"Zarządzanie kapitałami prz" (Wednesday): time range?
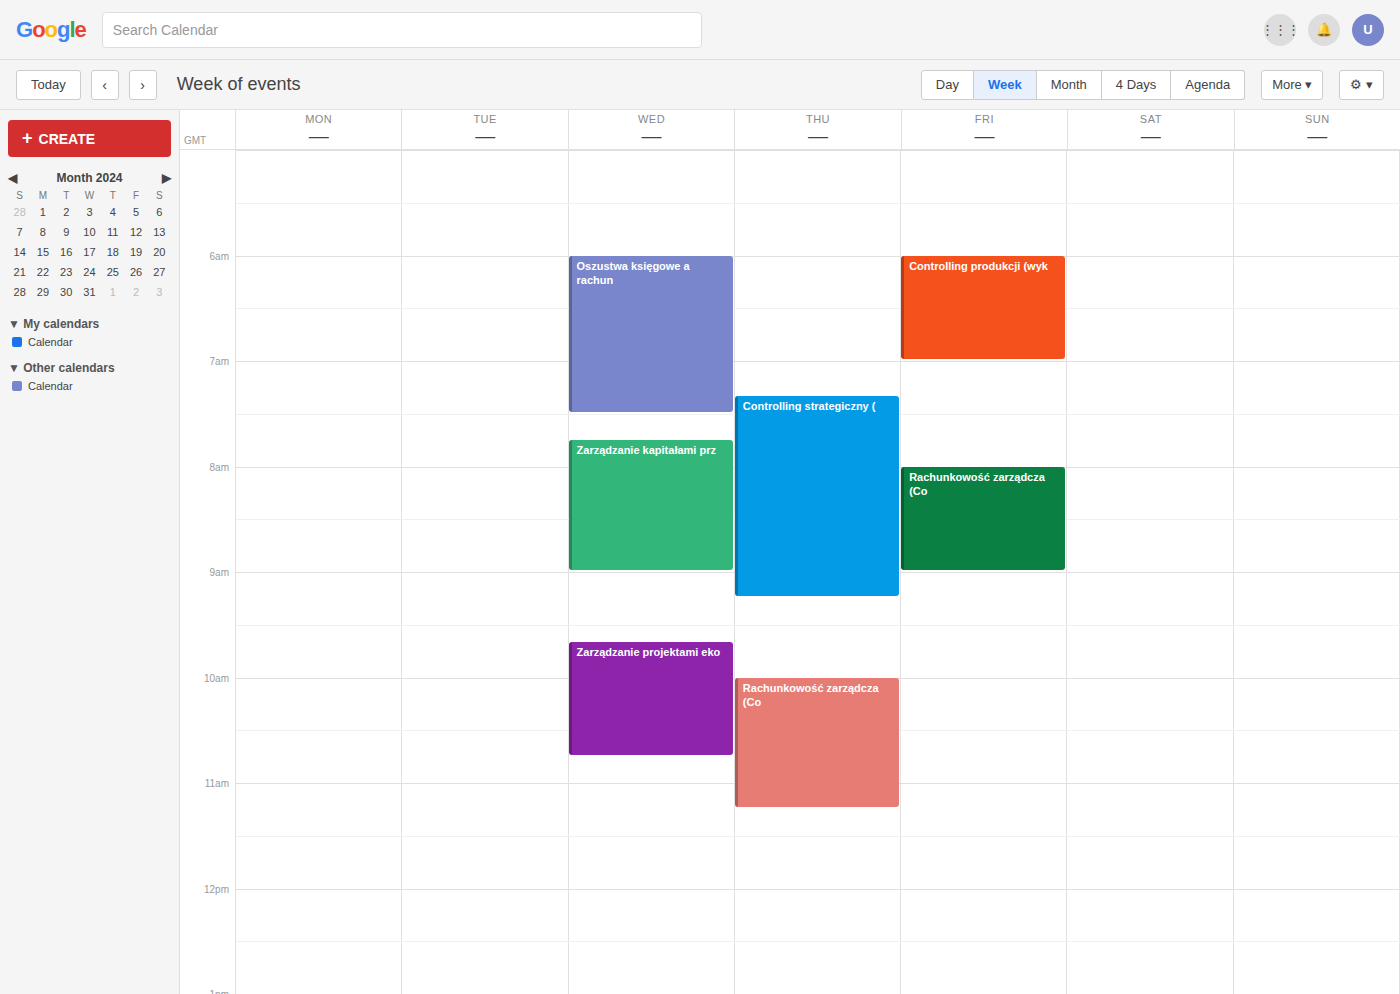
07:45 to 09:00